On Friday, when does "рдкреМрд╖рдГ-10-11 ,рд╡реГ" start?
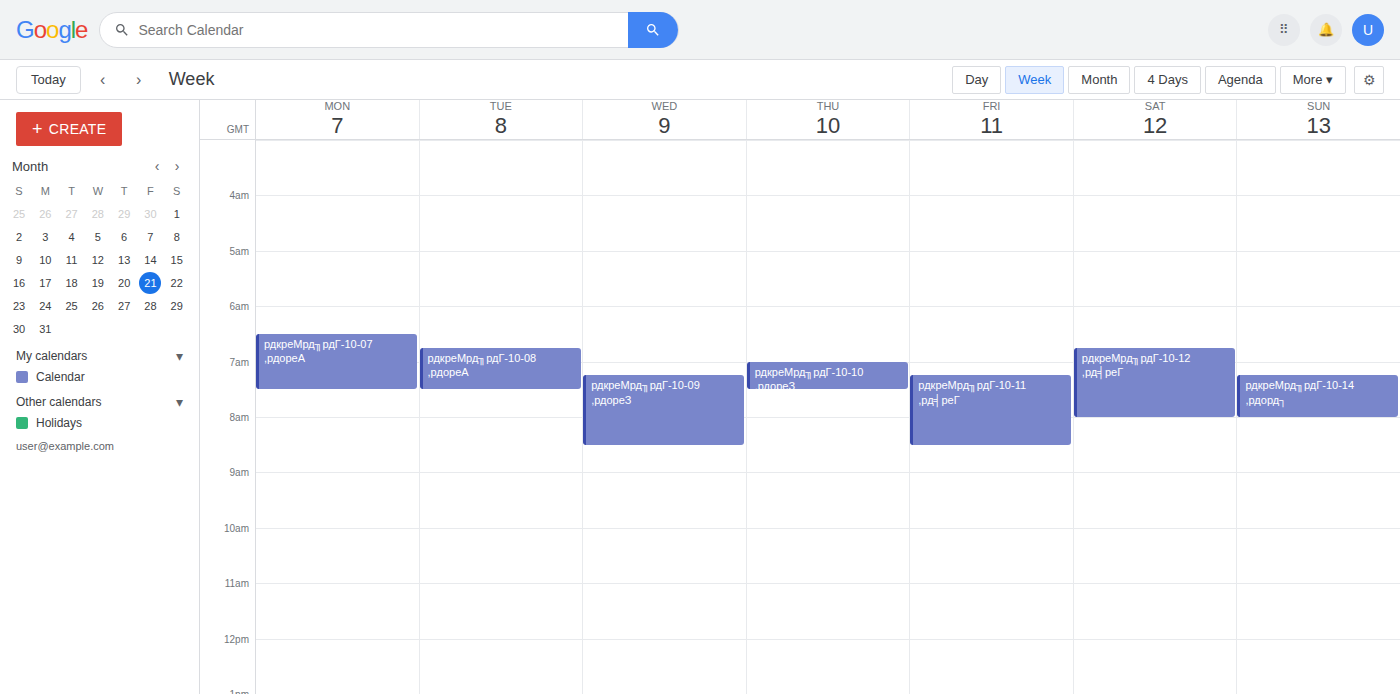
7:15 AM